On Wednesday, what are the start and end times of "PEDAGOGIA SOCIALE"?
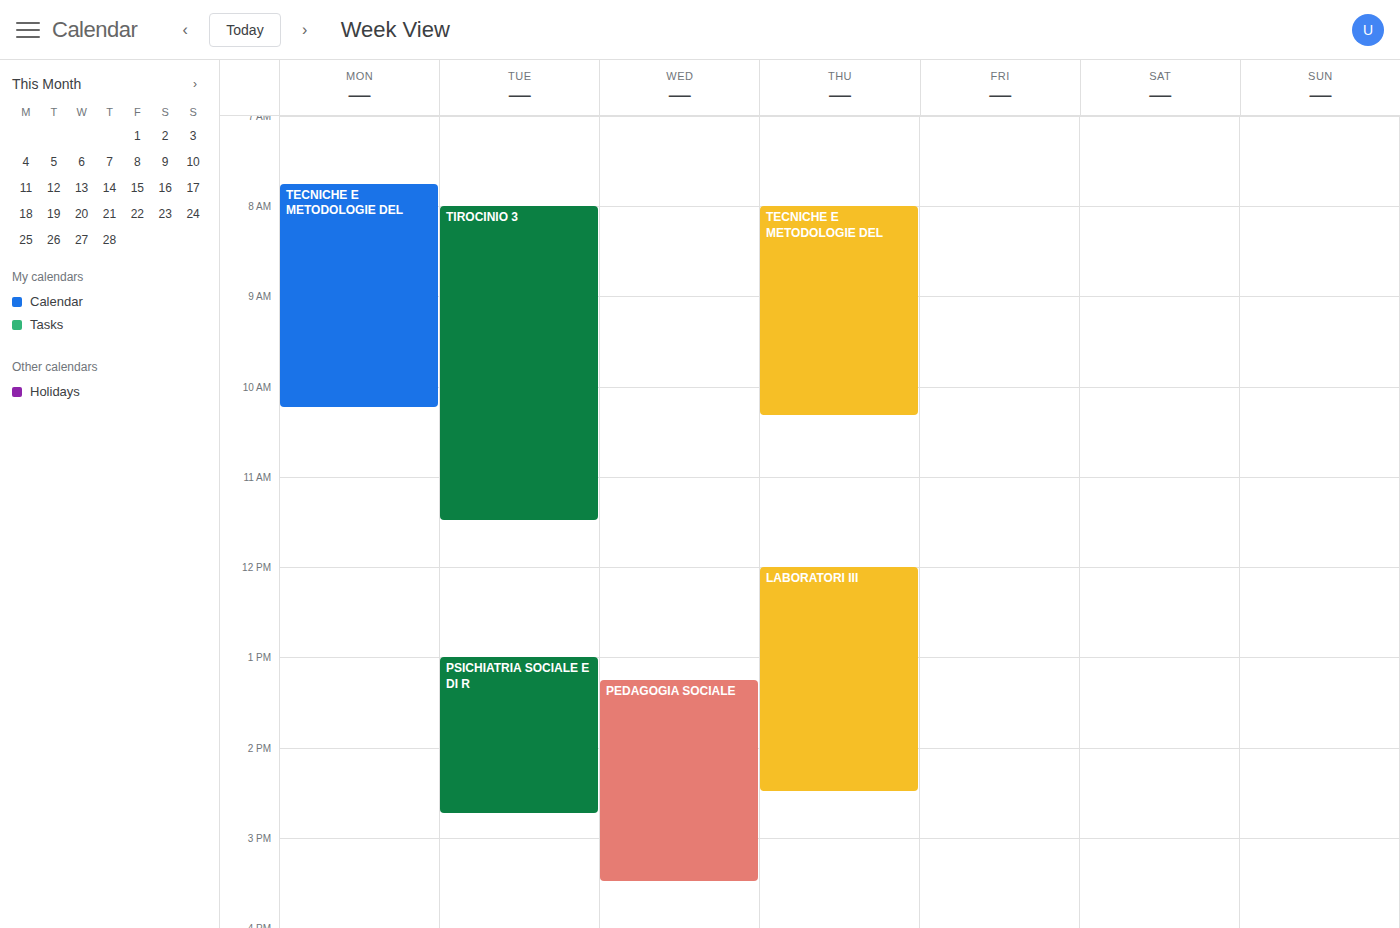
1:15 PM to 3:30 PM